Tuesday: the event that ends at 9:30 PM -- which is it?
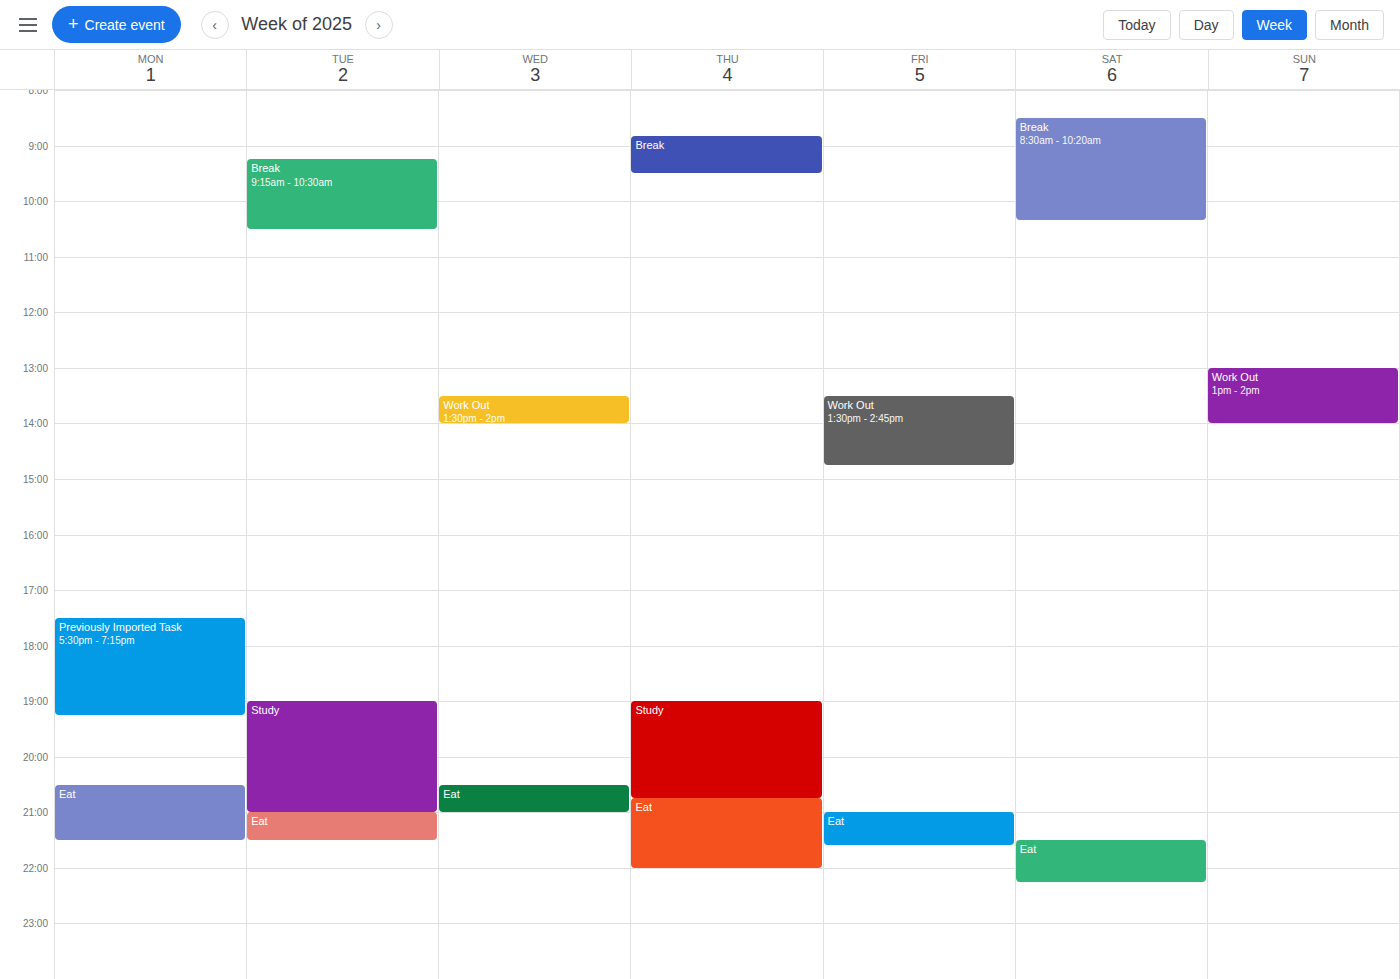
"Eat"